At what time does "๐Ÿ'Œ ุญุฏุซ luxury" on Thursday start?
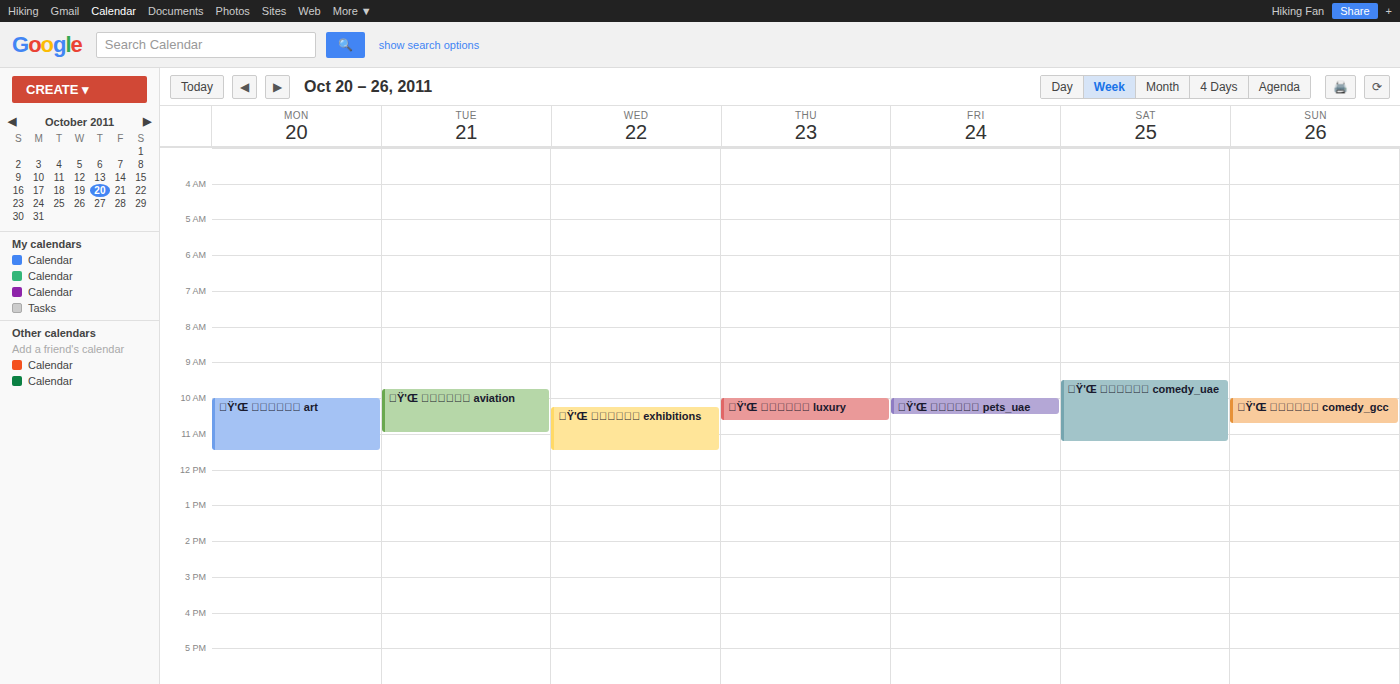
10:00 AM